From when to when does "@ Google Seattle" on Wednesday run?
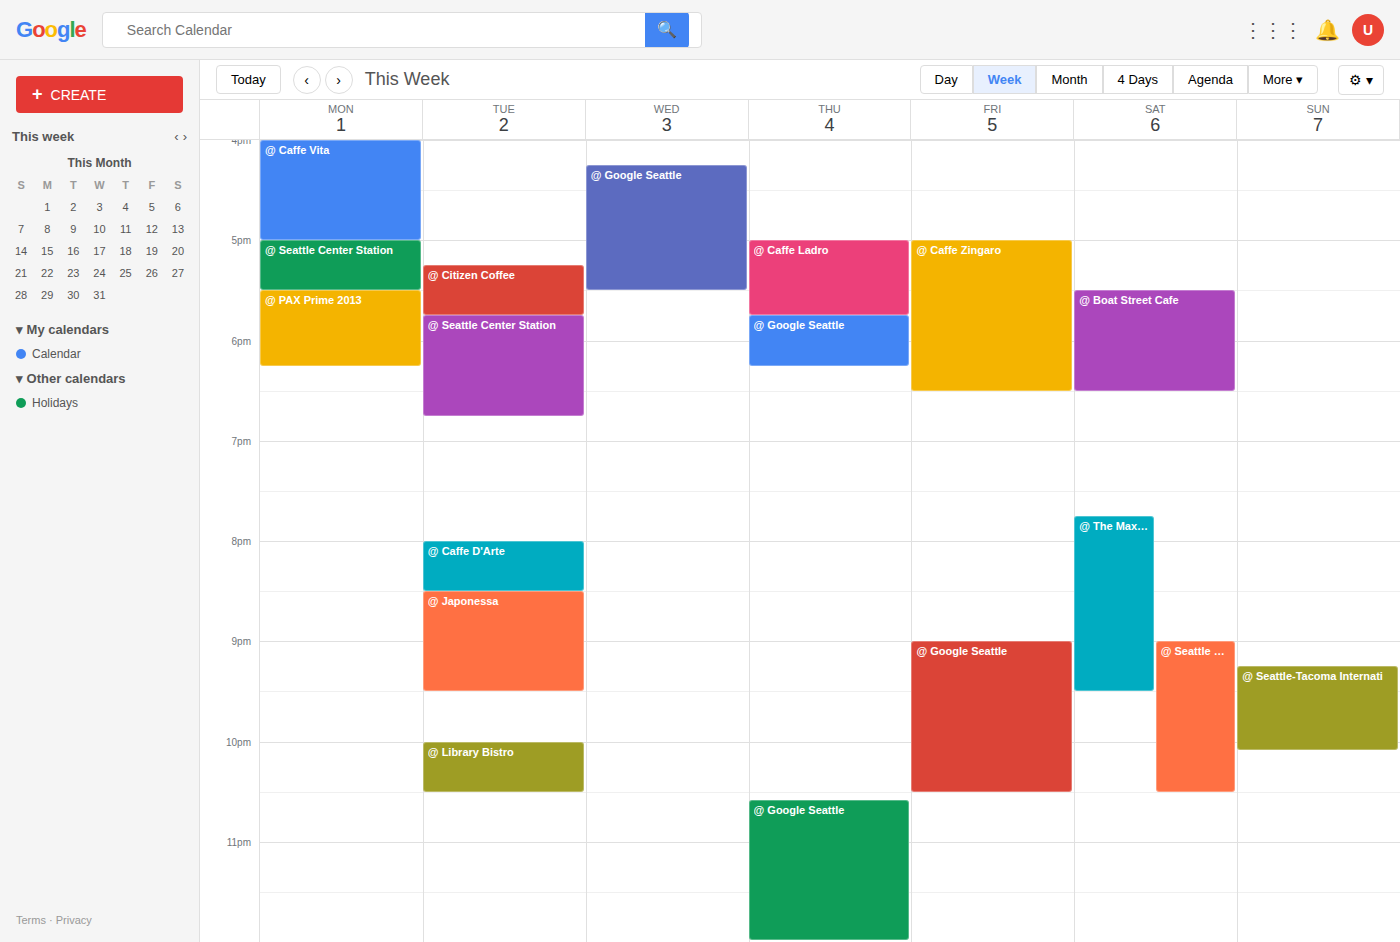
4:15 PM to 5:30 PM